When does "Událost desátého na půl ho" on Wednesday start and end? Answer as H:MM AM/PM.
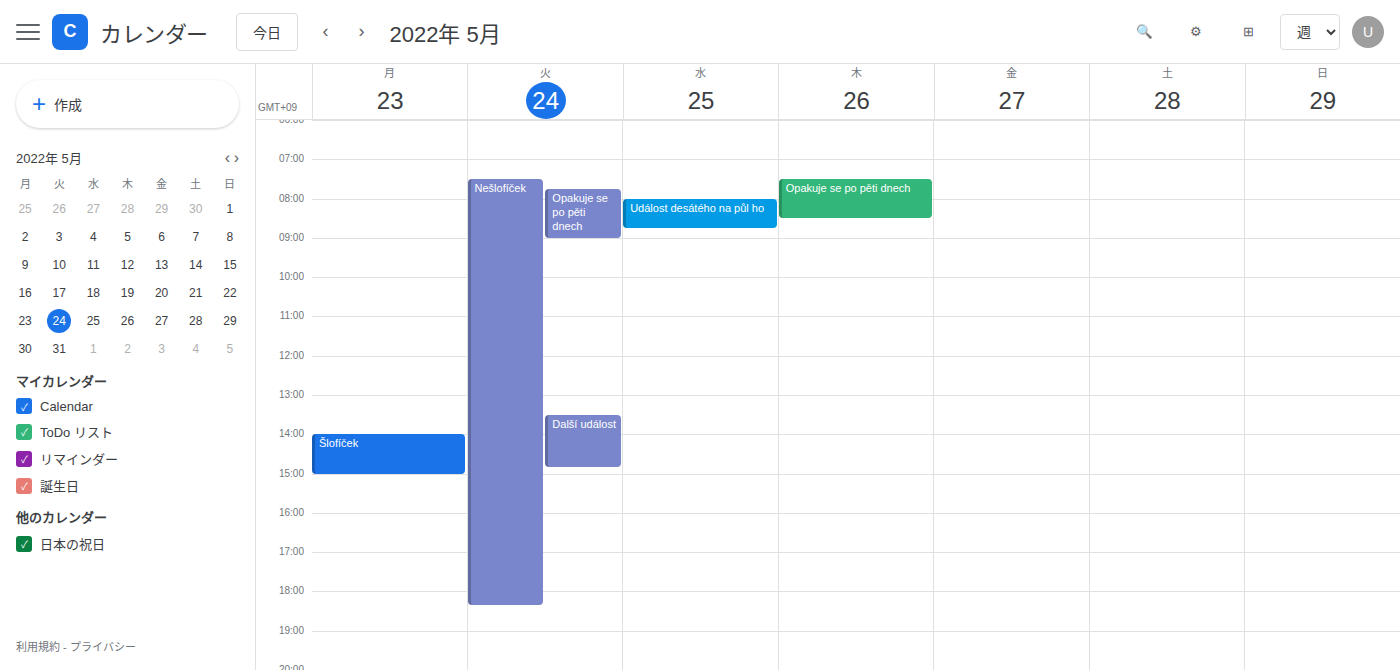
8:00 AM to 8:45 AM